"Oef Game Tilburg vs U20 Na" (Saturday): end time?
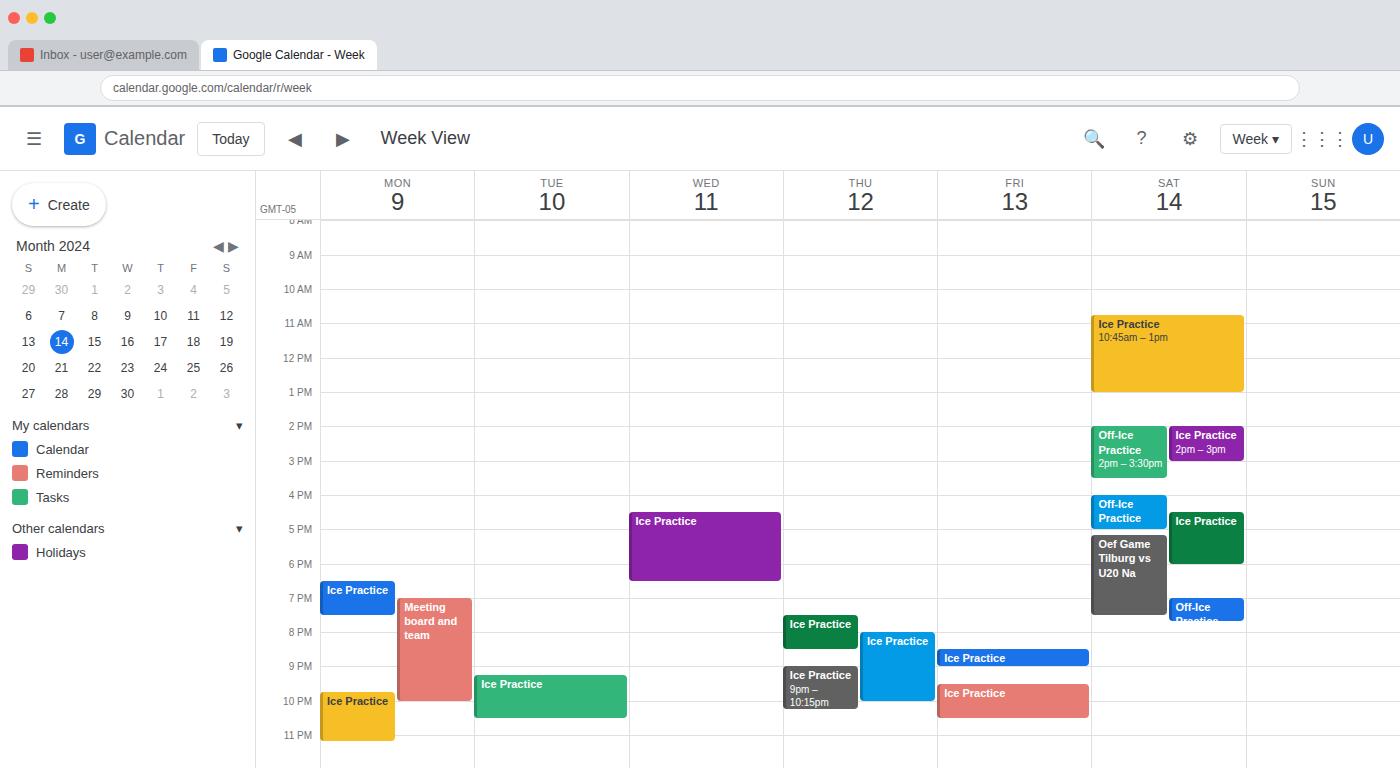
7:30 PM